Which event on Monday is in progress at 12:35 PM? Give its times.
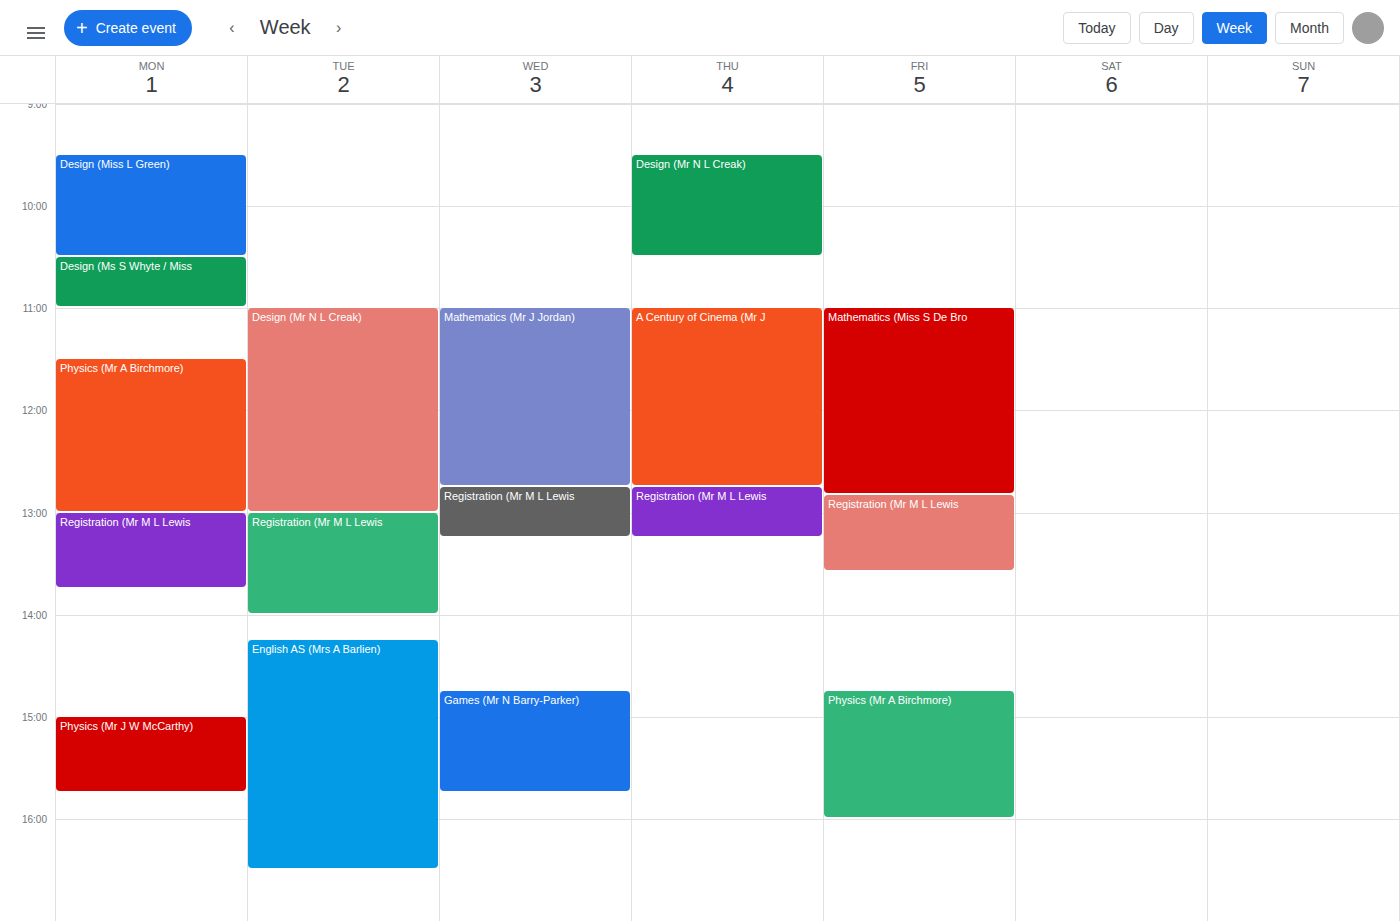
"Physics (Mr A Birchmore)", 11:30 AM to 1:00 PM